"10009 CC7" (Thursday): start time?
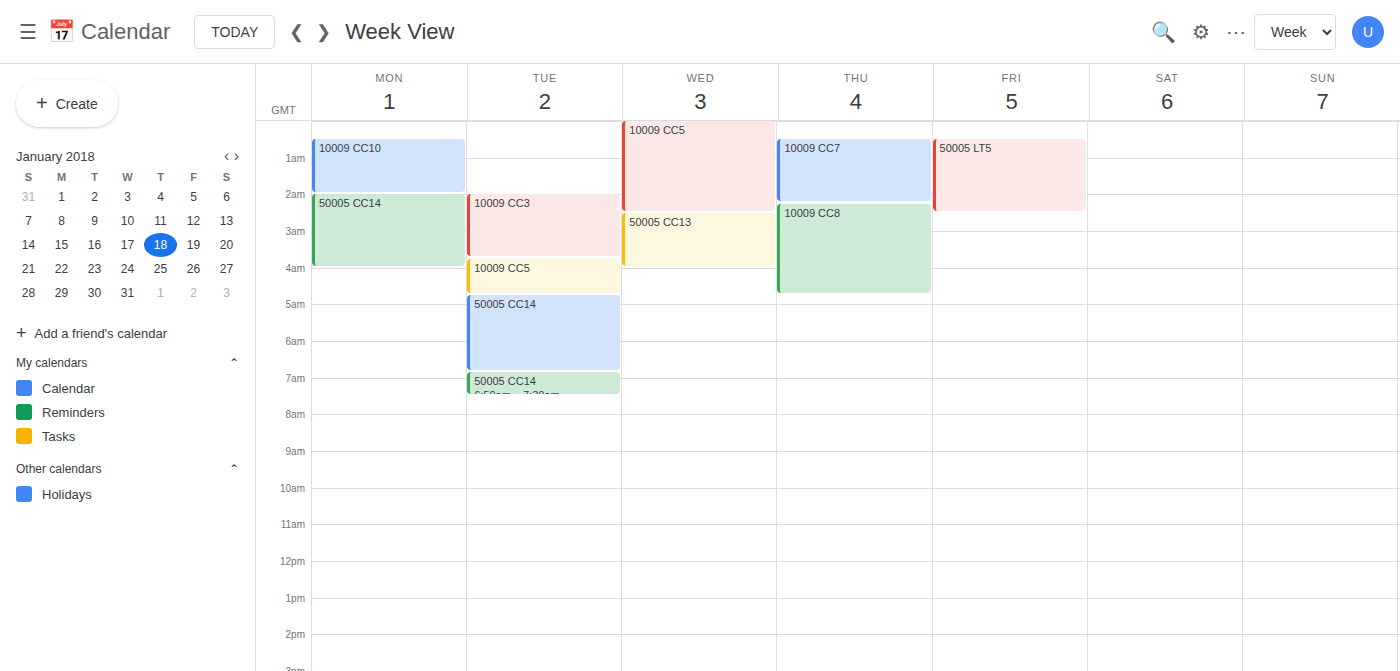
12:30 AM